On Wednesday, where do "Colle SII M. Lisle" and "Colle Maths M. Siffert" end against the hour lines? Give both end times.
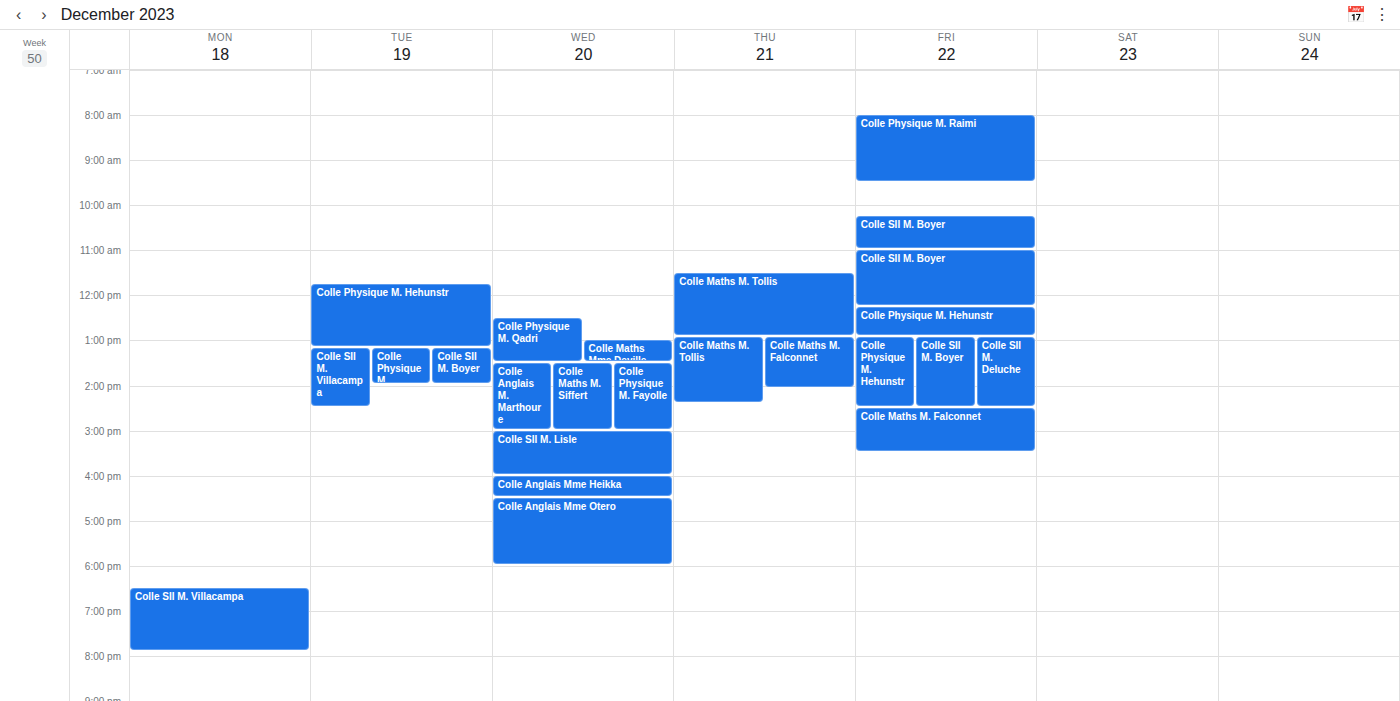
"Colle SII M. Lisle": 4:00 PM, exactly on the 4 PM line. "Colle Maths M. Siffert": 3:00 PM, exactly on the 3 PM line.